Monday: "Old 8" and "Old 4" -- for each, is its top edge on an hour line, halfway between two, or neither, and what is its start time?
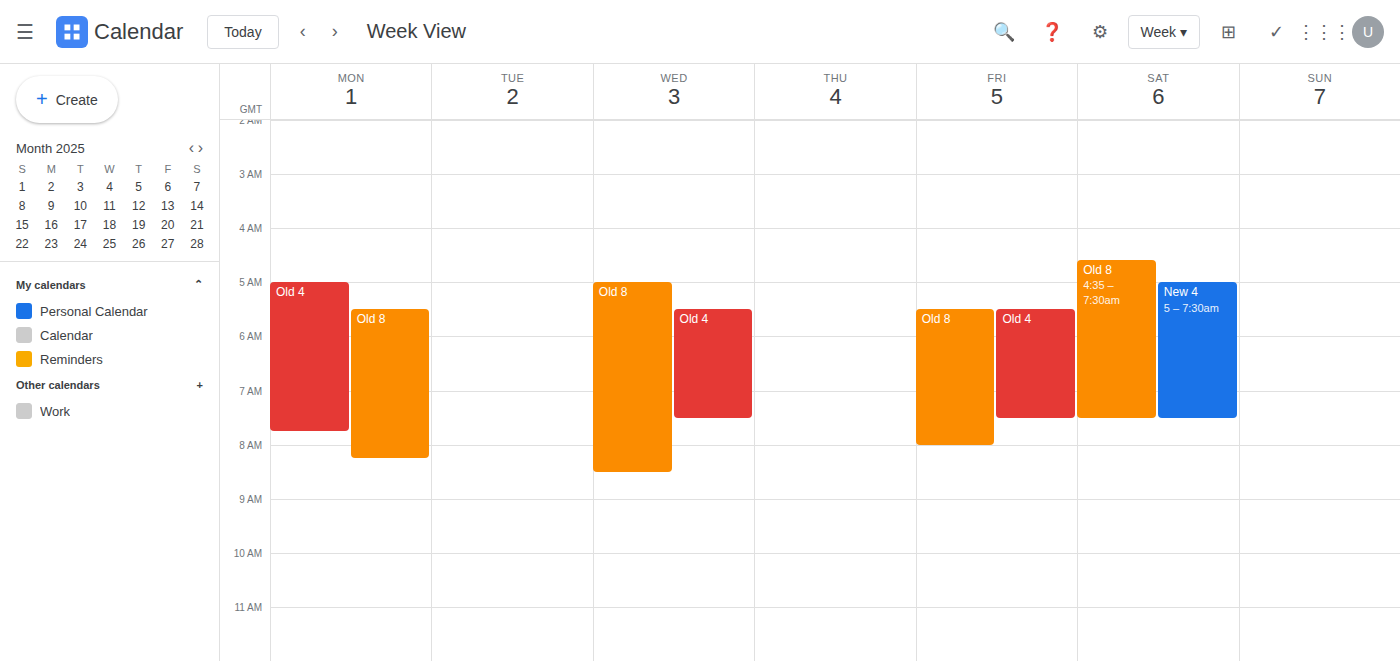
"Old 8": 5:30 AM, halfway between the 5 AM and 6 AM lines. "Old 4": 5:00 AM, exactly on the 5 AM line.